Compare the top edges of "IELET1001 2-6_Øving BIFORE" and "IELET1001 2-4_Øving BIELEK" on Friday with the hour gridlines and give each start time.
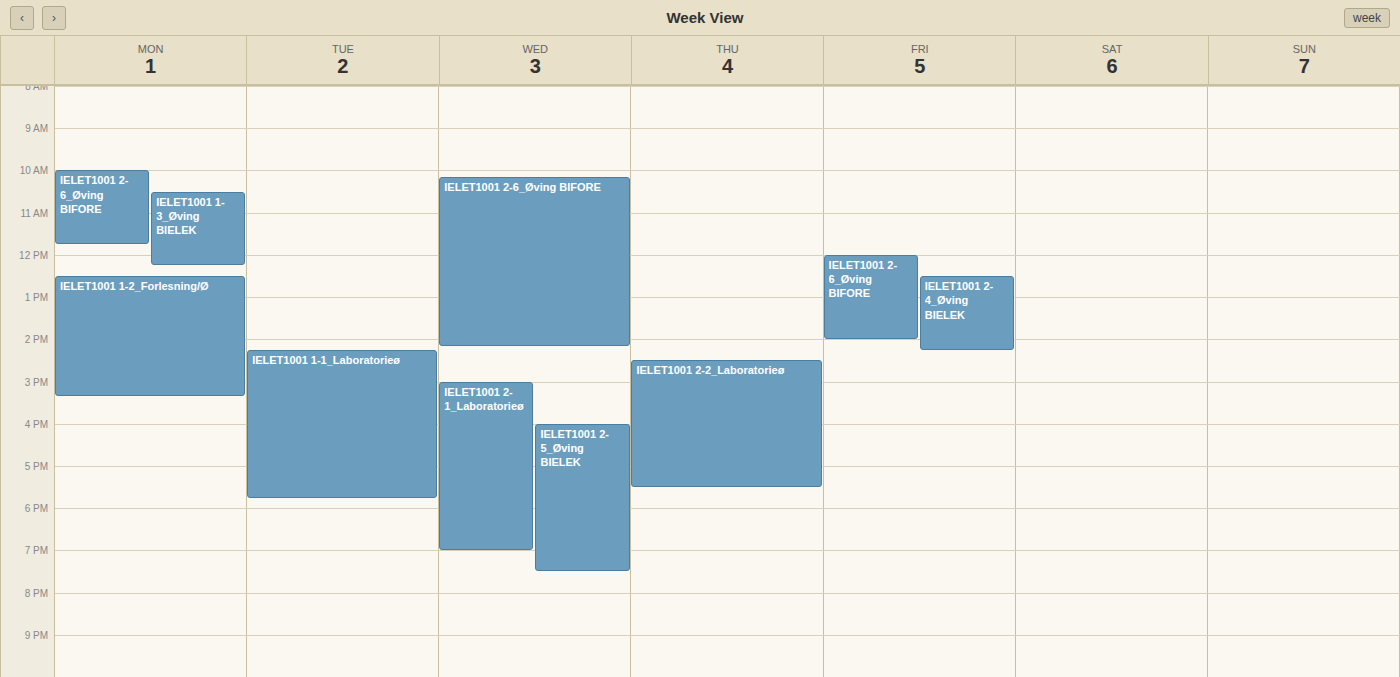
"IELET1001 2-6_Øving BIFORE": 12:00 PM, exactly on the 12 PM line. "IELET1001 2-4_Øving BIELEK": 12:30 PM, halfway between the 12 PM and 1 PM lines.